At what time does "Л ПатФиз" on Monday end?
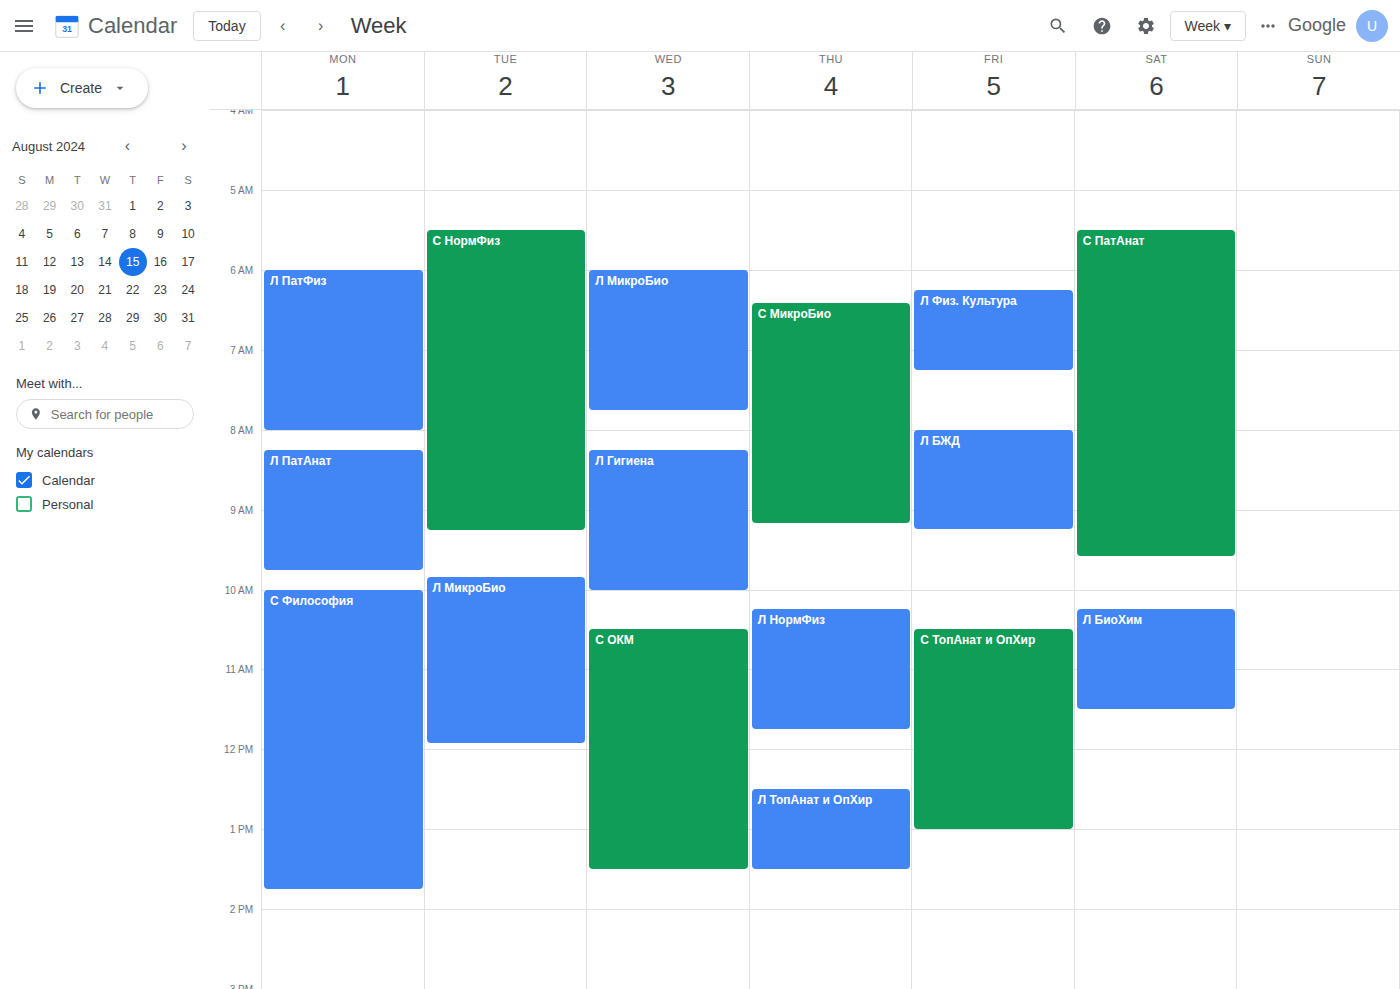
8:00 AM